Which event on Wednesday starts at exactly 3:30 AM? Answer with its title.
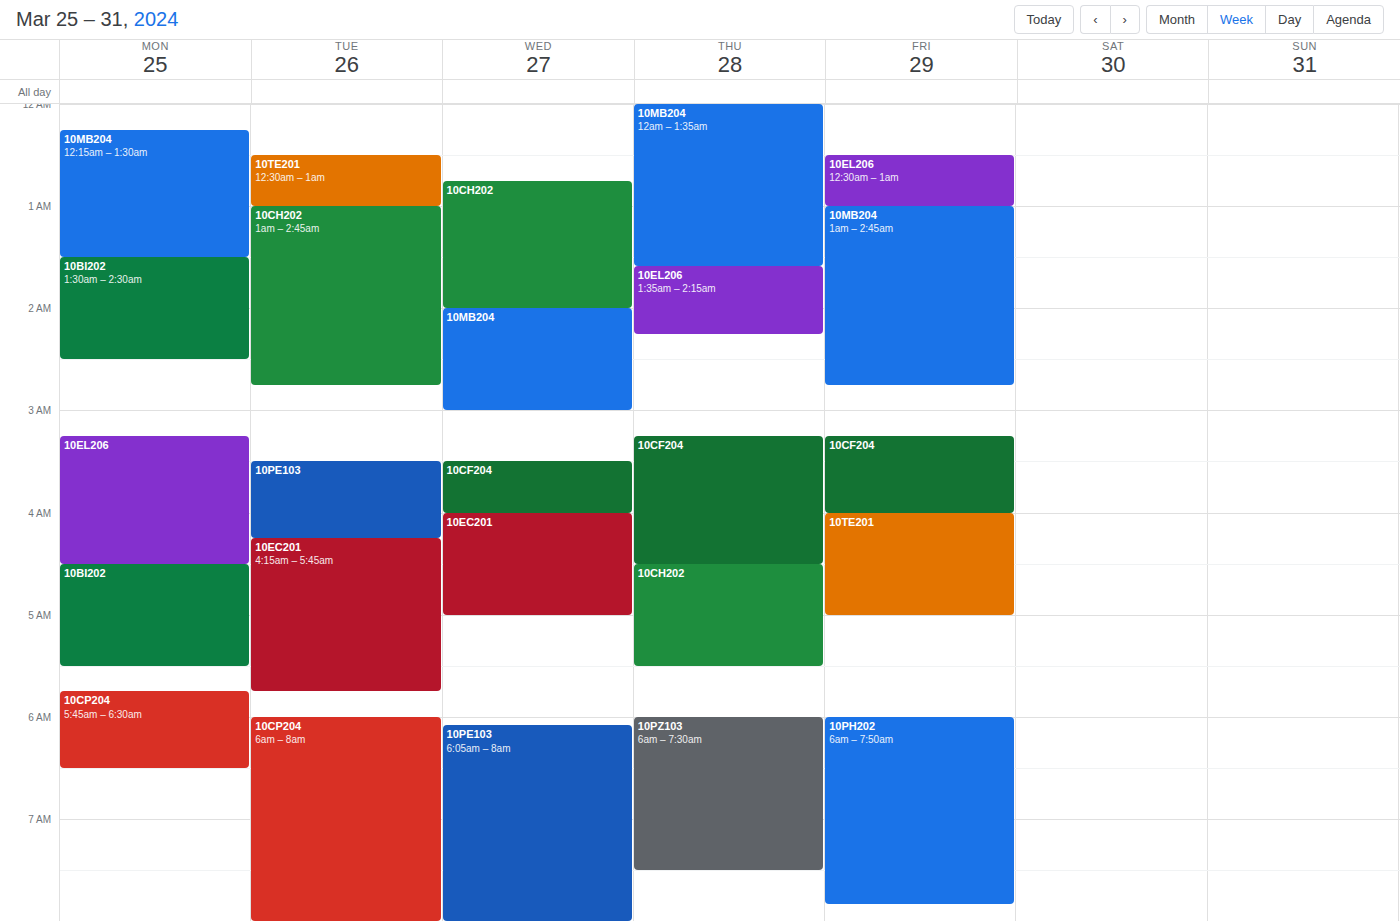
"10CF204"